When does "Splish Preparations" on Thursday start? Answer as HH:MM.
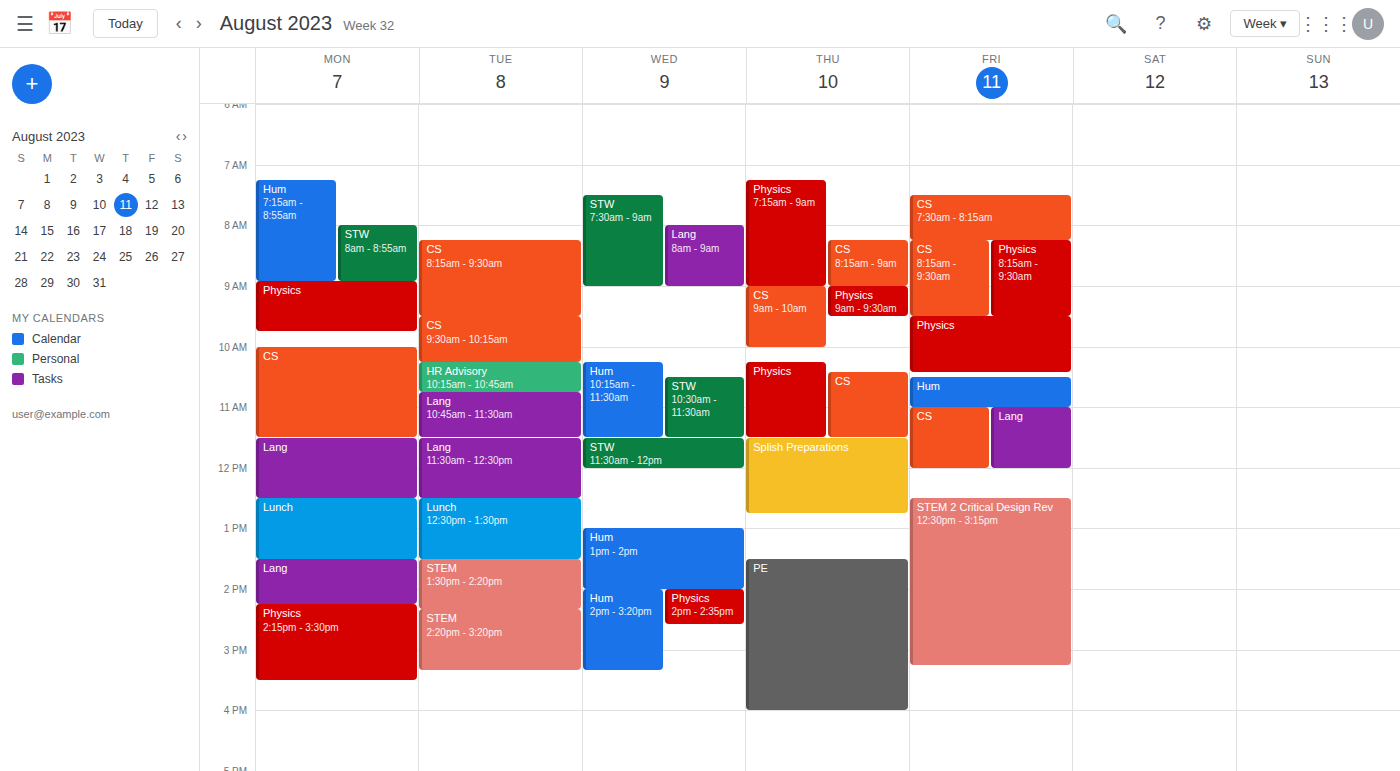
11:30